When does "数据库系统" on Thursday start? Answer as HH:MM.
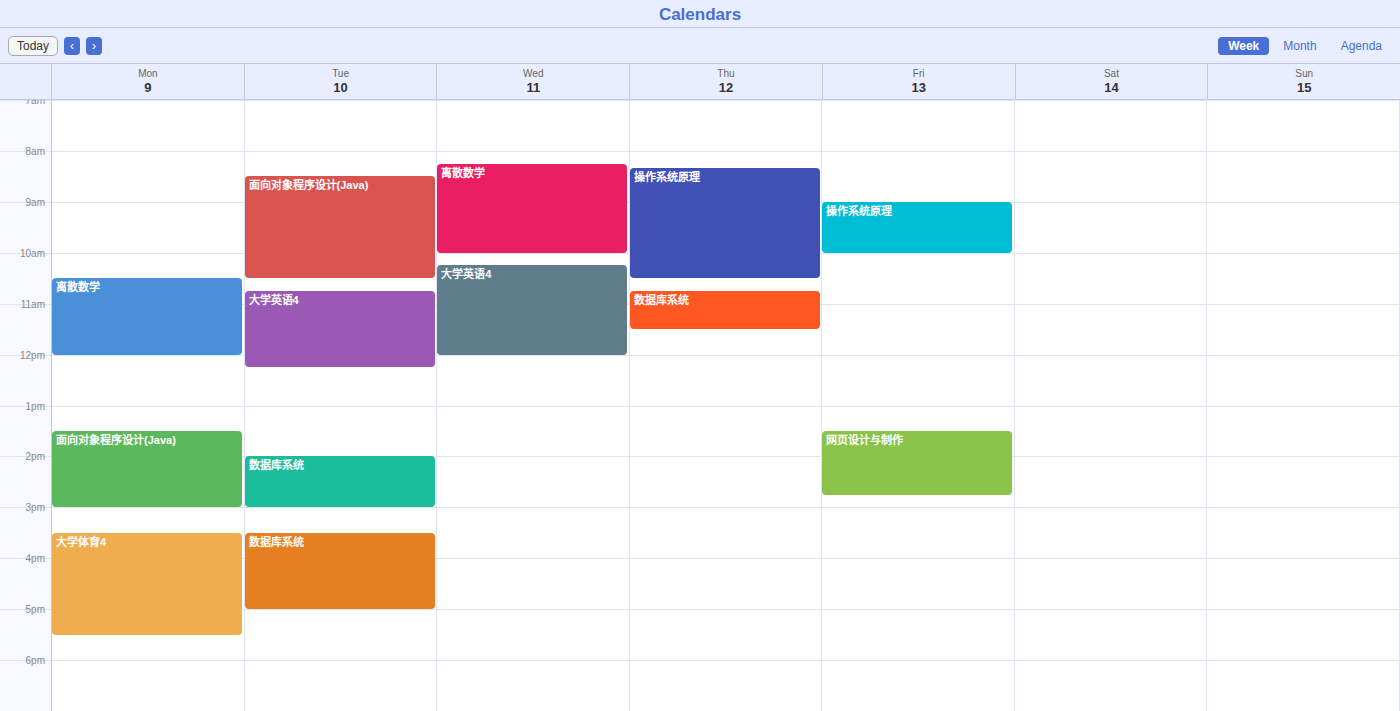
10:45